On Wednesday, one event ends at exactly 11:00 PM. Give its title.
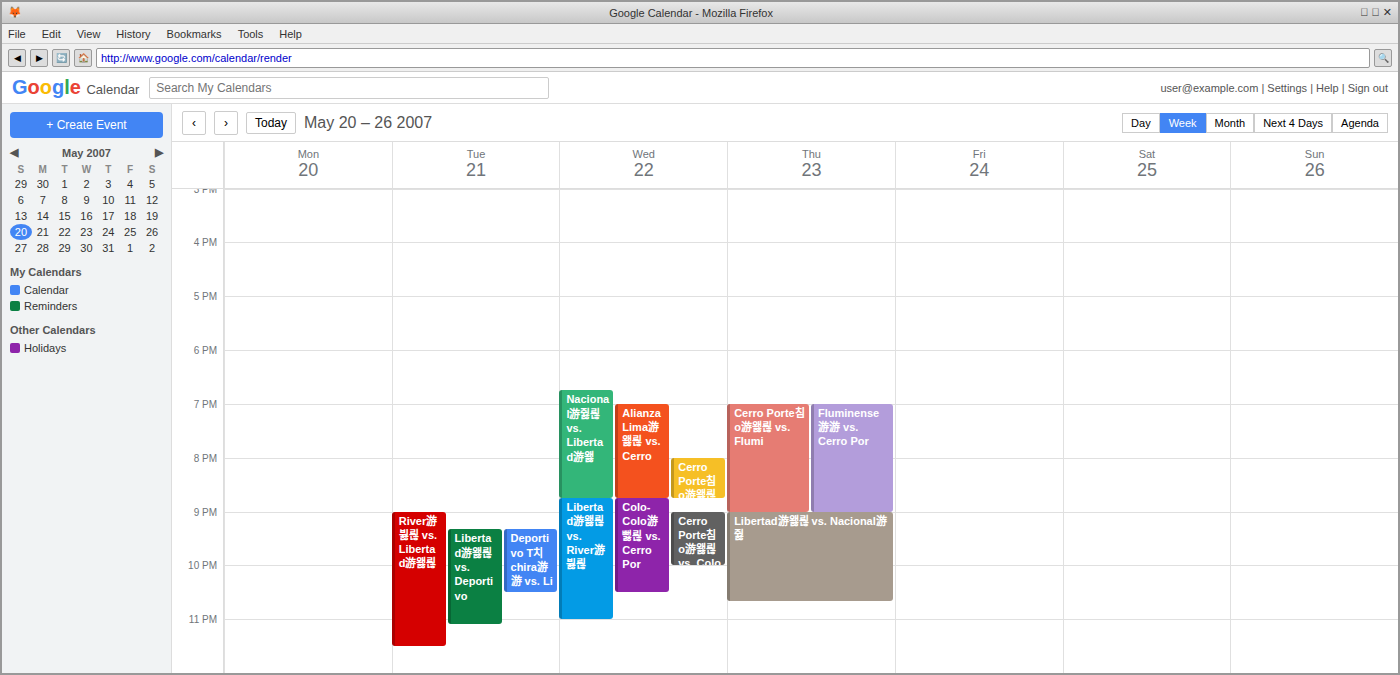
"Libertad游왫릖 vs. River游뷣릖"